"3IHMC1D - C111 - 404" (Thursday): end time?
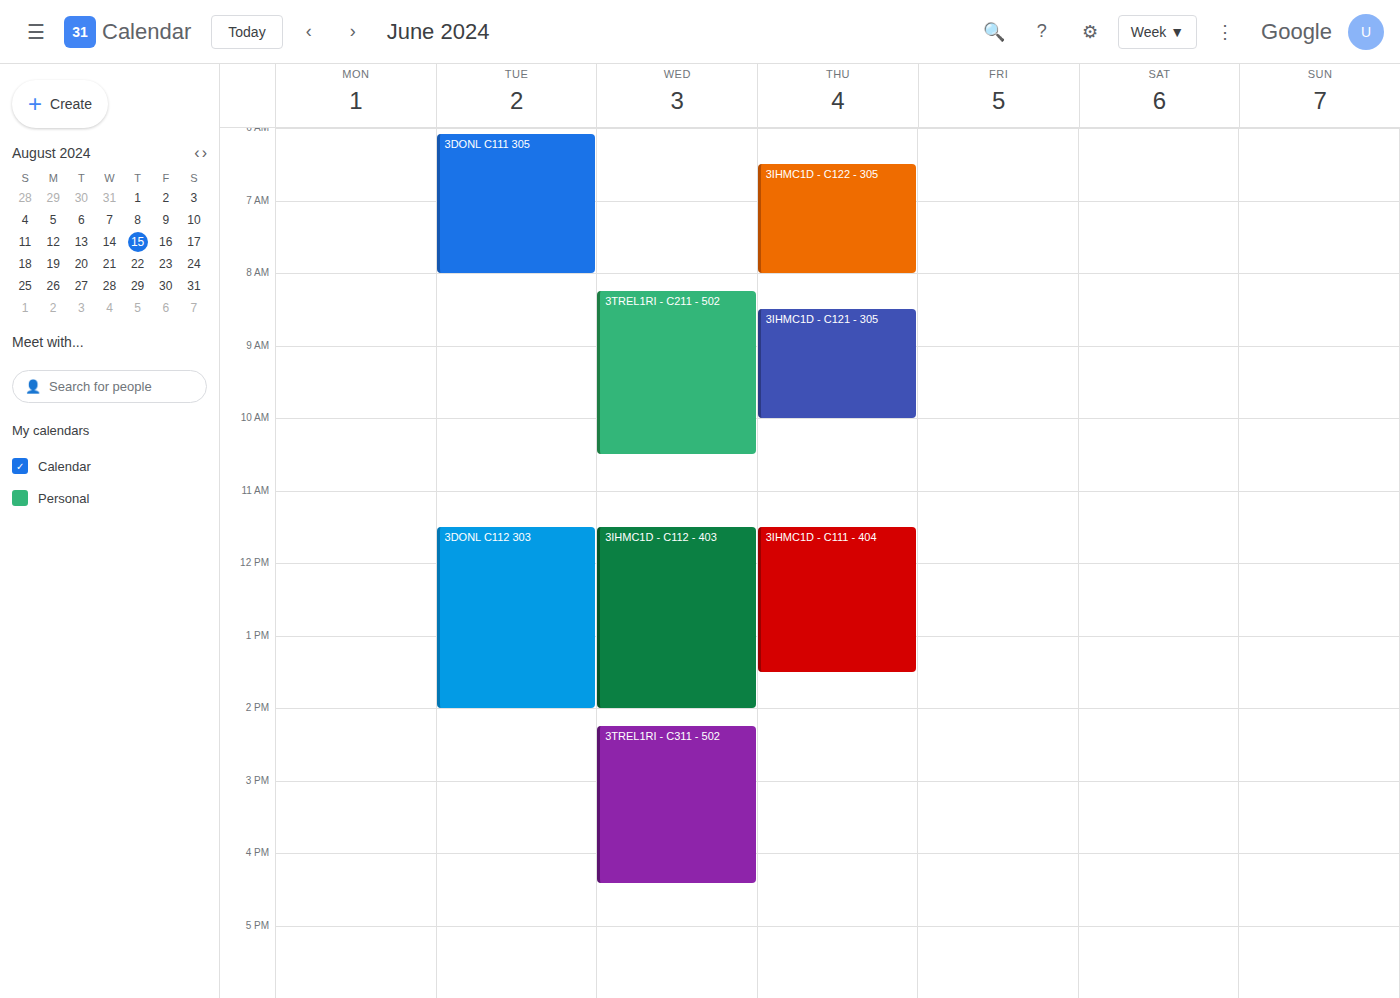
1:30 PM